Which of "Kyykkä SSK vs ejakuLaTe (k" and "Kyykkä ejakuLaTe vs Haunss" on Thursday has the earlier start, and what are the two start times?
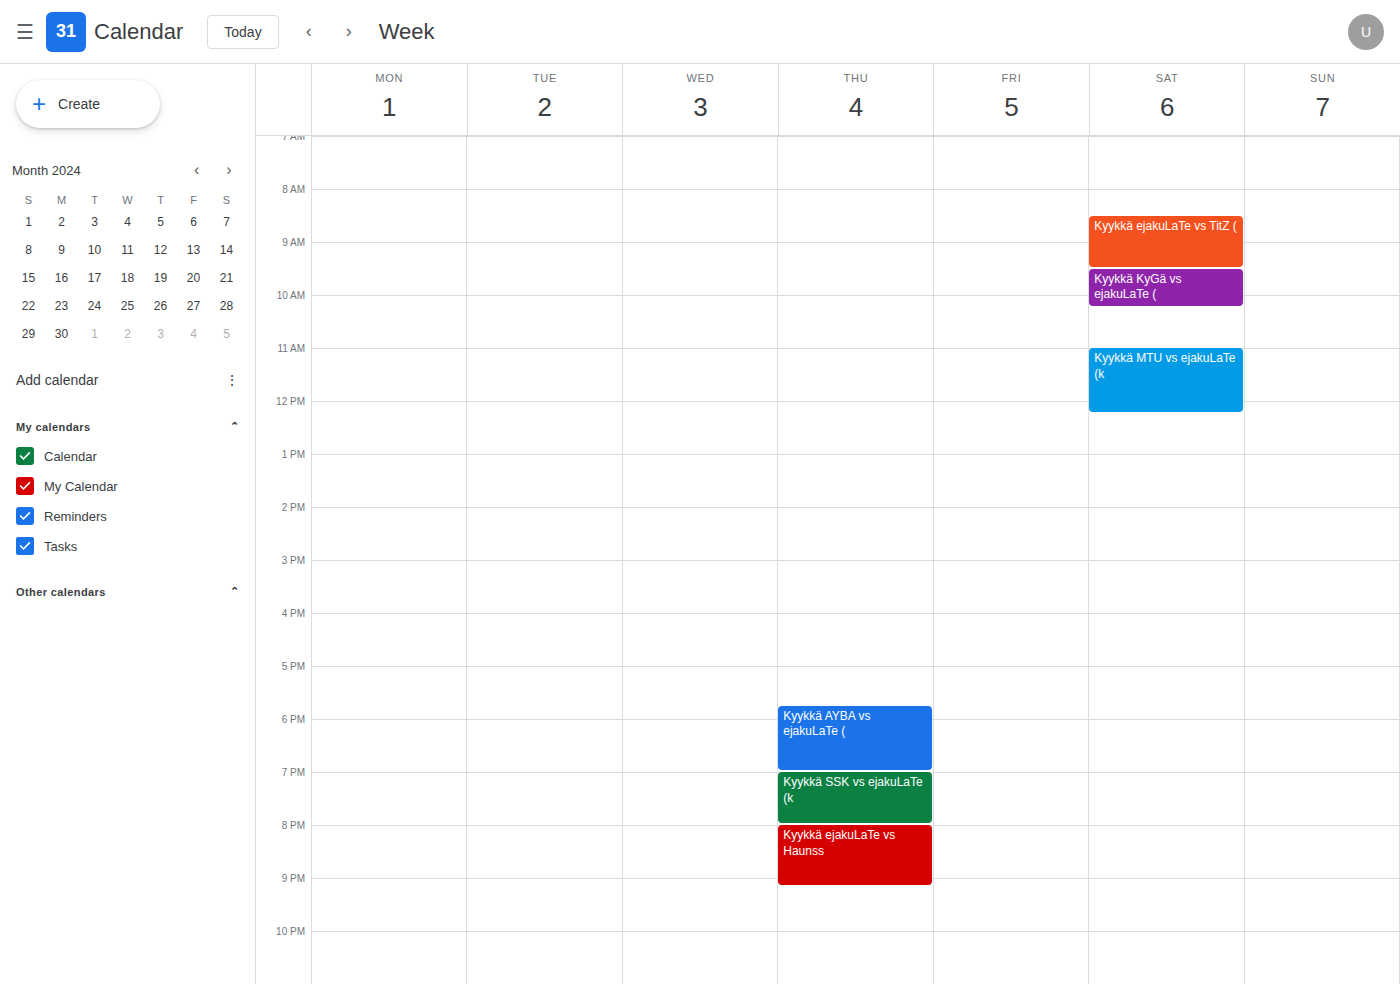
"Kyykkä SSK vs ejakuLaTe (k" 7:00 PM; "Kyykkä ejakuLaTe vs Haunss" 8:00 PM.